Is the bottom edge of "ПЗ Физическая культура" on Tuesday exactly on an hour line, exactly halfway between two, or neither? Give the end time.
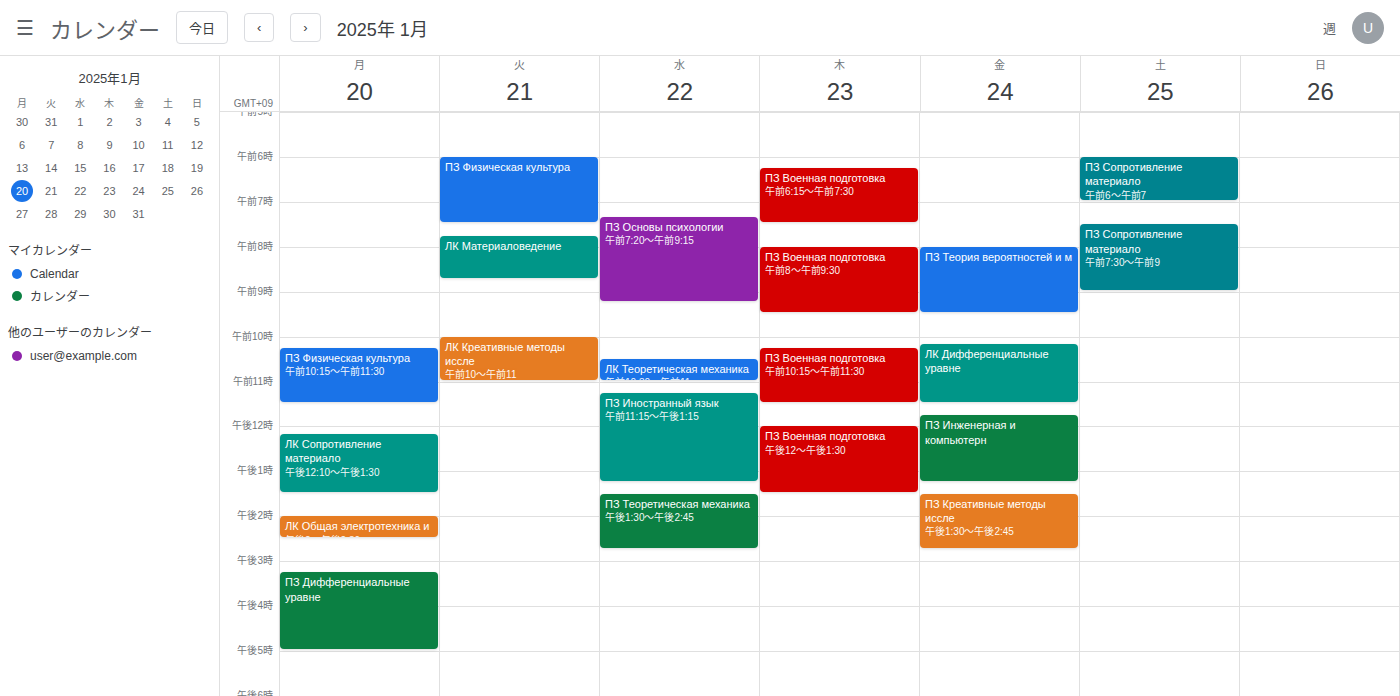
7:30 AM -- halfway between the 7 AM and 8 AM lines.